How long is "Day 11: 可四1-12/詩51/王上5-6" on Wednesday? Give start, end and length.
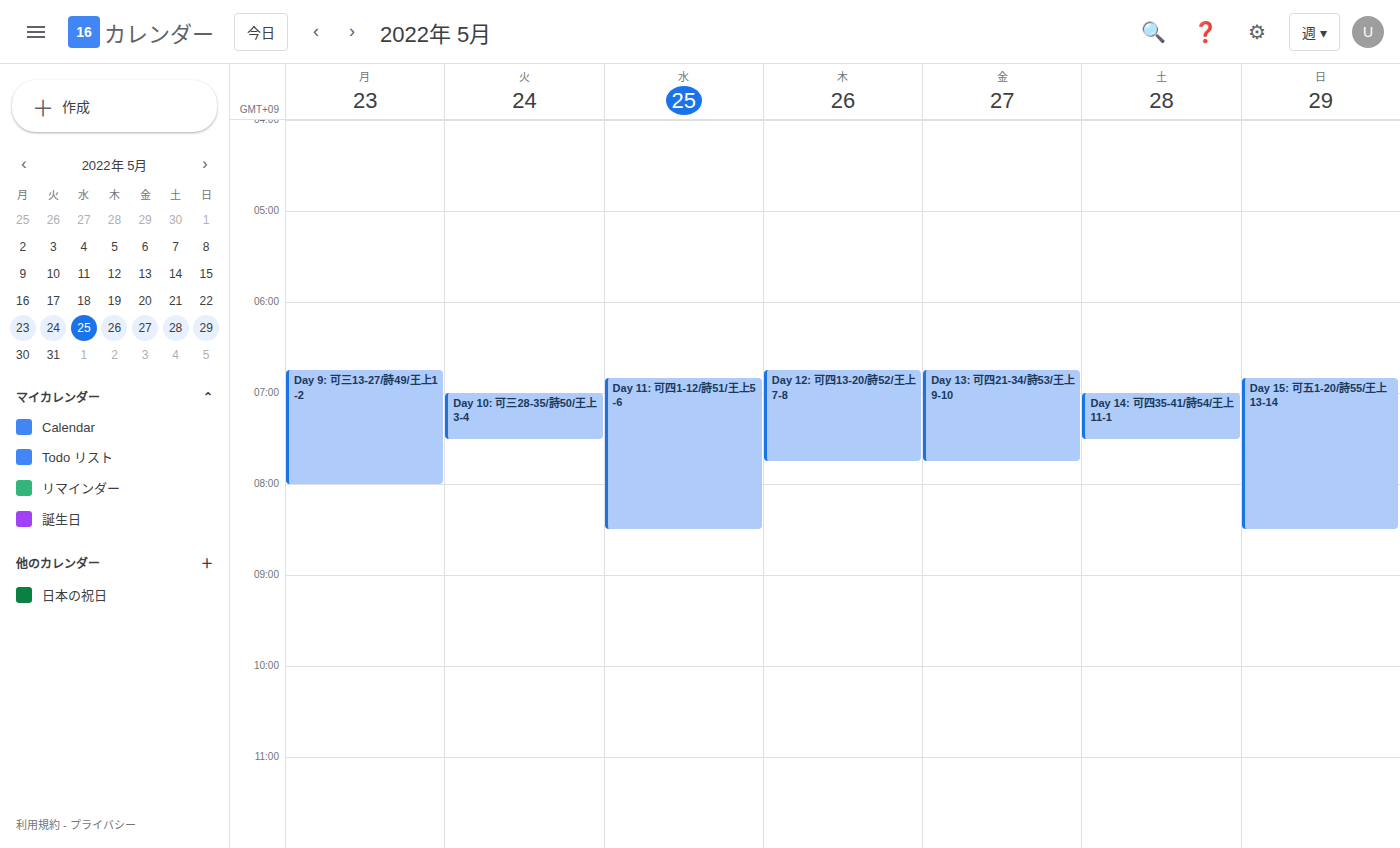
6:50 AM to 8:30 AM, 1 hour 40 minutes